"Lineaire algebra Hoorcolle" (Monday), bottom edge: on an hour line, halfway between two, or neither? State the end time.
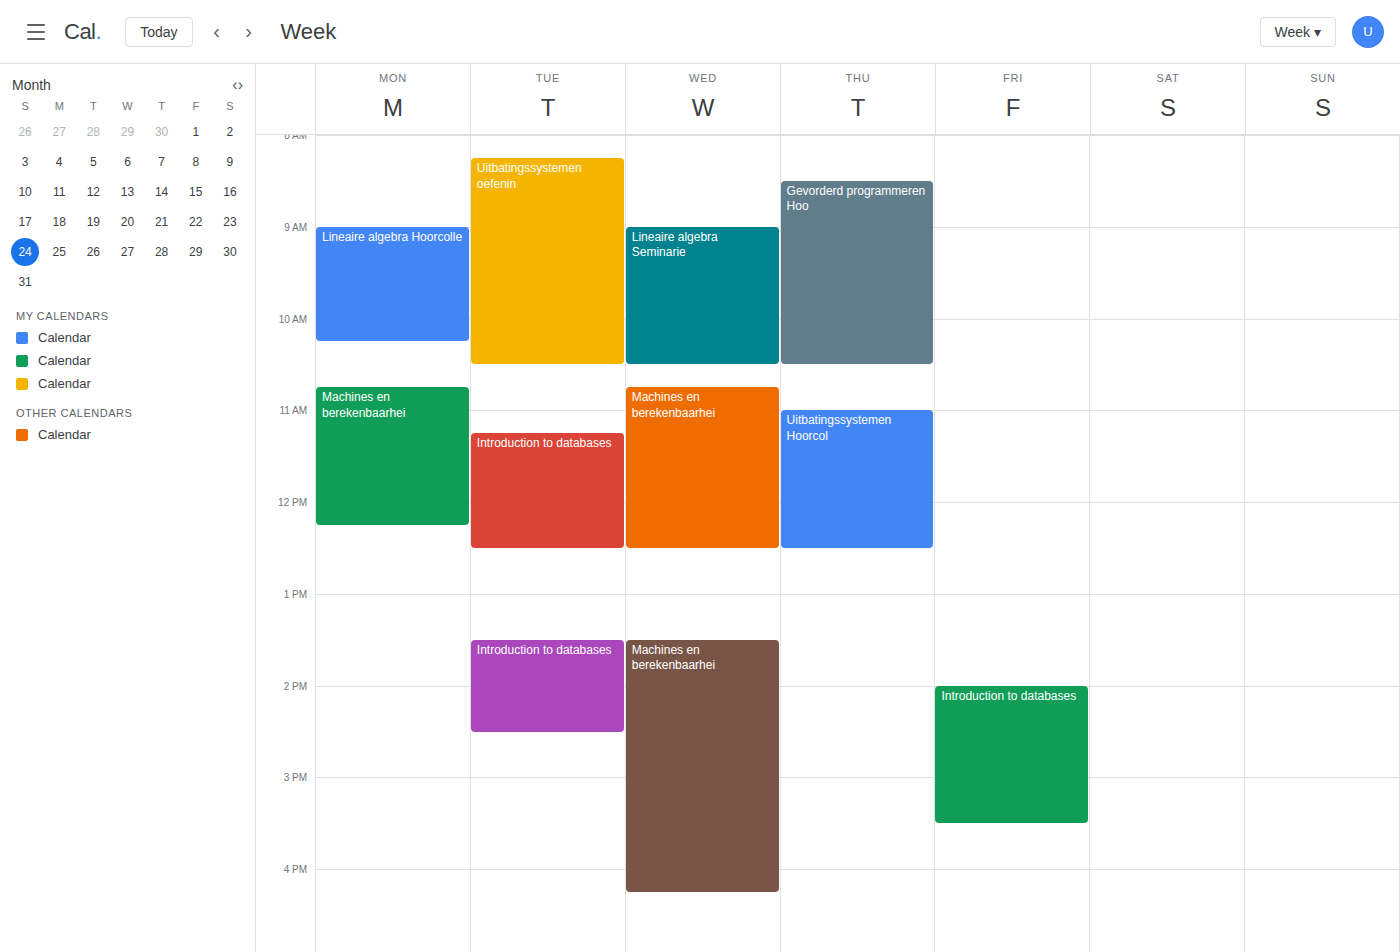
10:15 AM -- neither: a quarter of the way from the 10 AM line to the 11 AM line.